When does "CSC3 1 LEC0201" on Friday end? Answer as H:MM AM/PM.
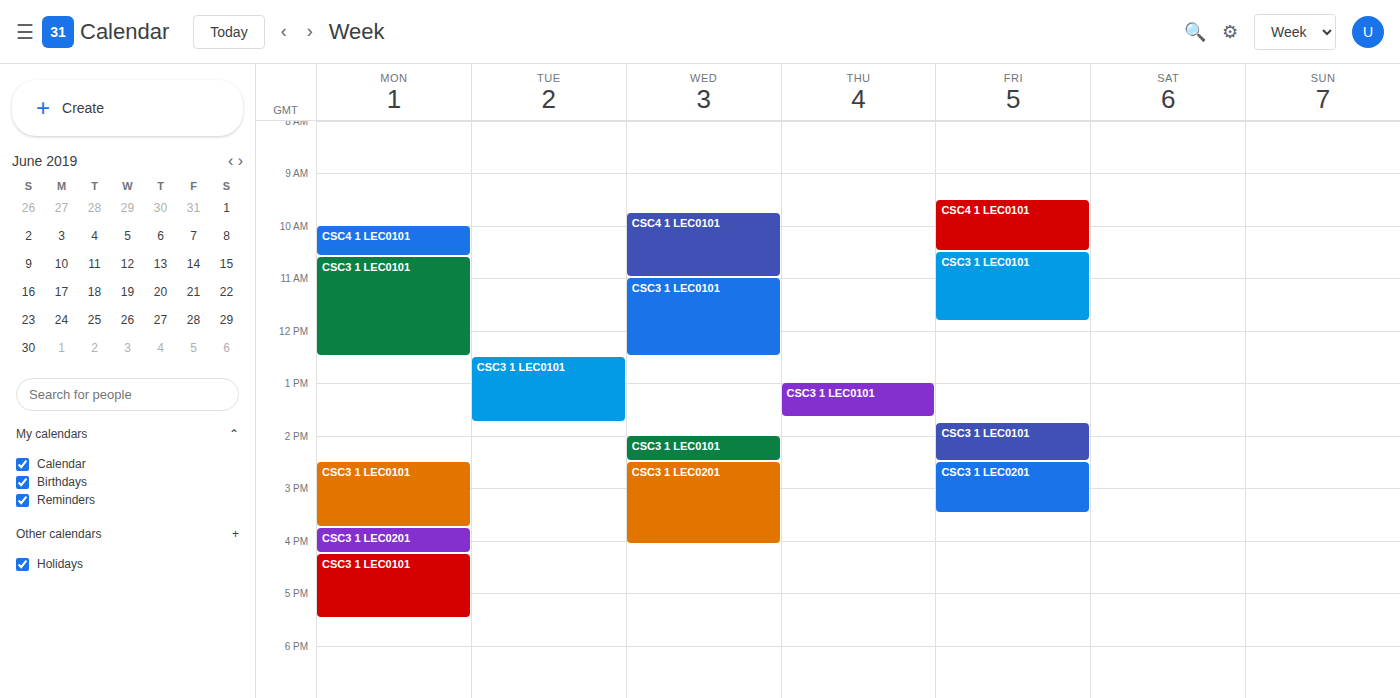
3:30 PM